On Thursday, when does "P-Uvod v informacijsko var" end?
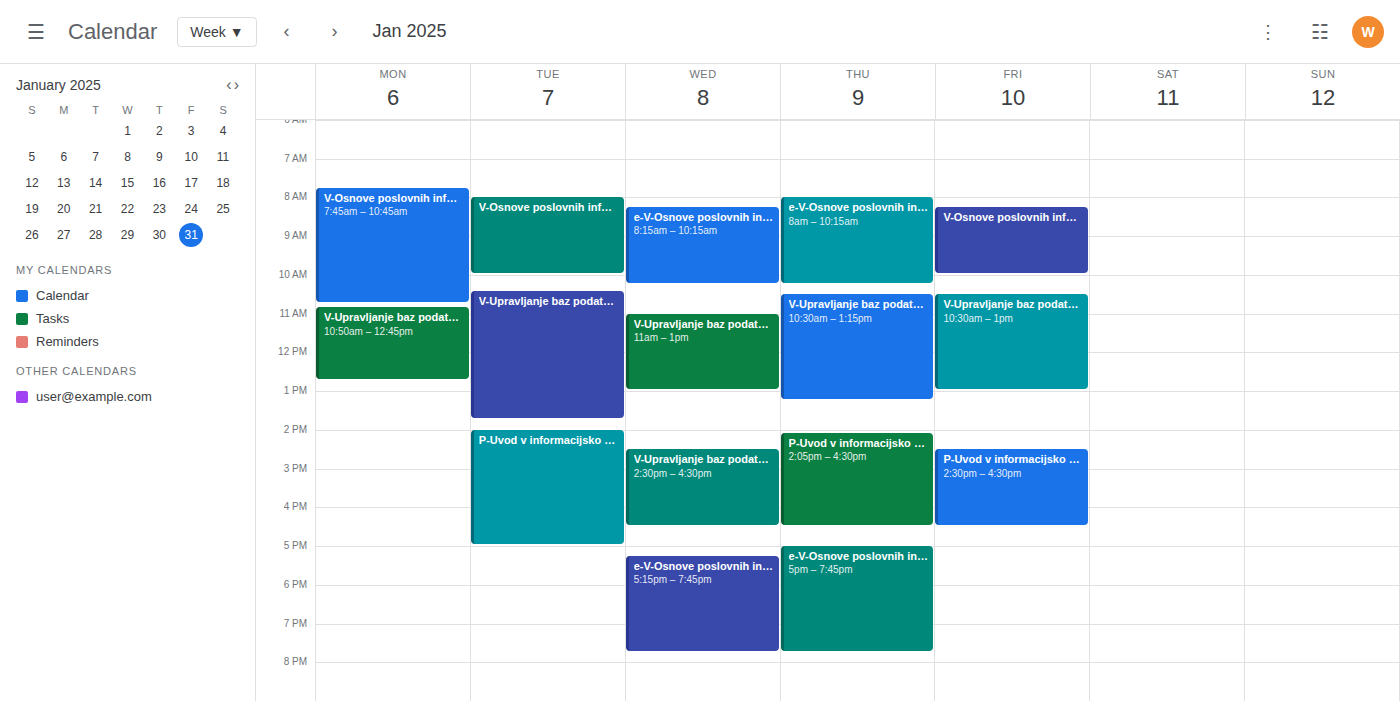
4:30 PM